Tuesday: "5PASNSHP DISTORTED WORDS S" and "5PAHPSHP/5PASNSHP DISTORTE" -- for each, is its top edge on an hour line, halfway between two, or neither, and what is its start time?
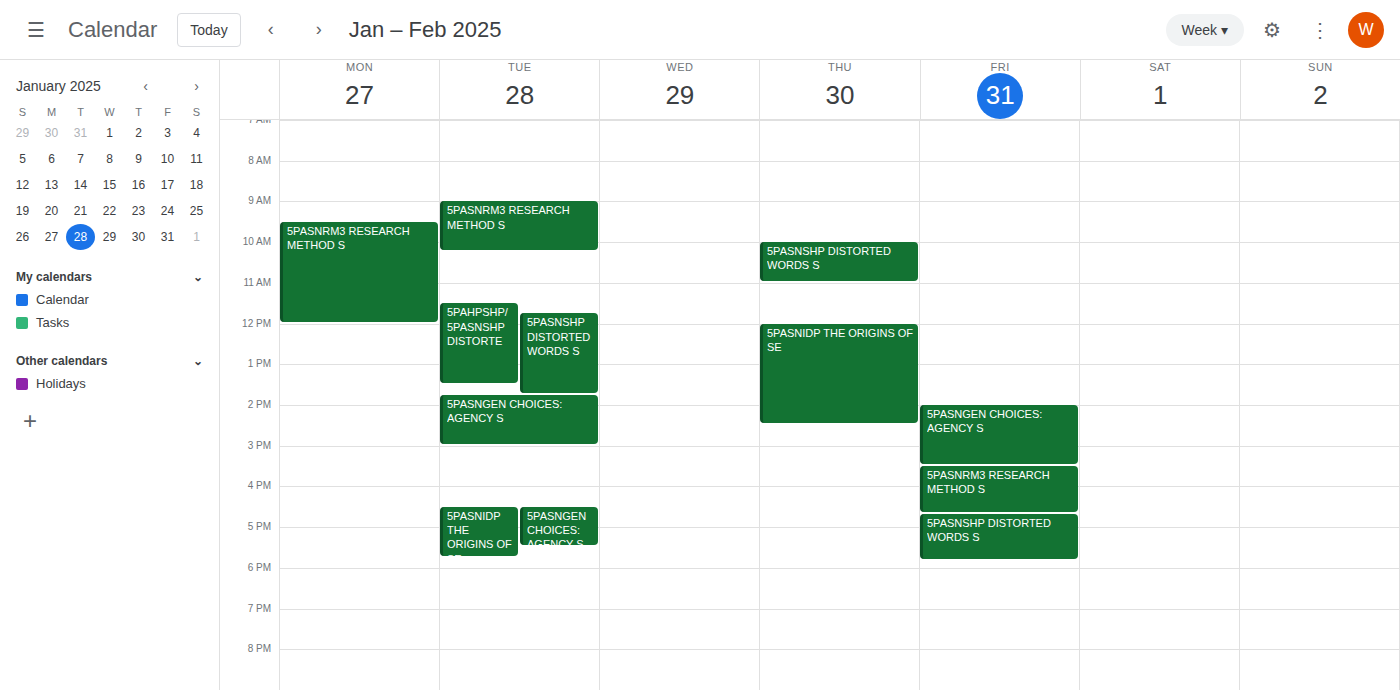
"5PASNSHP DISTORTED WORDS S": 11:45 AM, neither: three quarters of the way from the 11 AM line to the 12 PM line. "5PAHPSHP/5PASNSHP DISTORTE": 11:30 AM, halfway between the 11 AM and 12 PM lines.